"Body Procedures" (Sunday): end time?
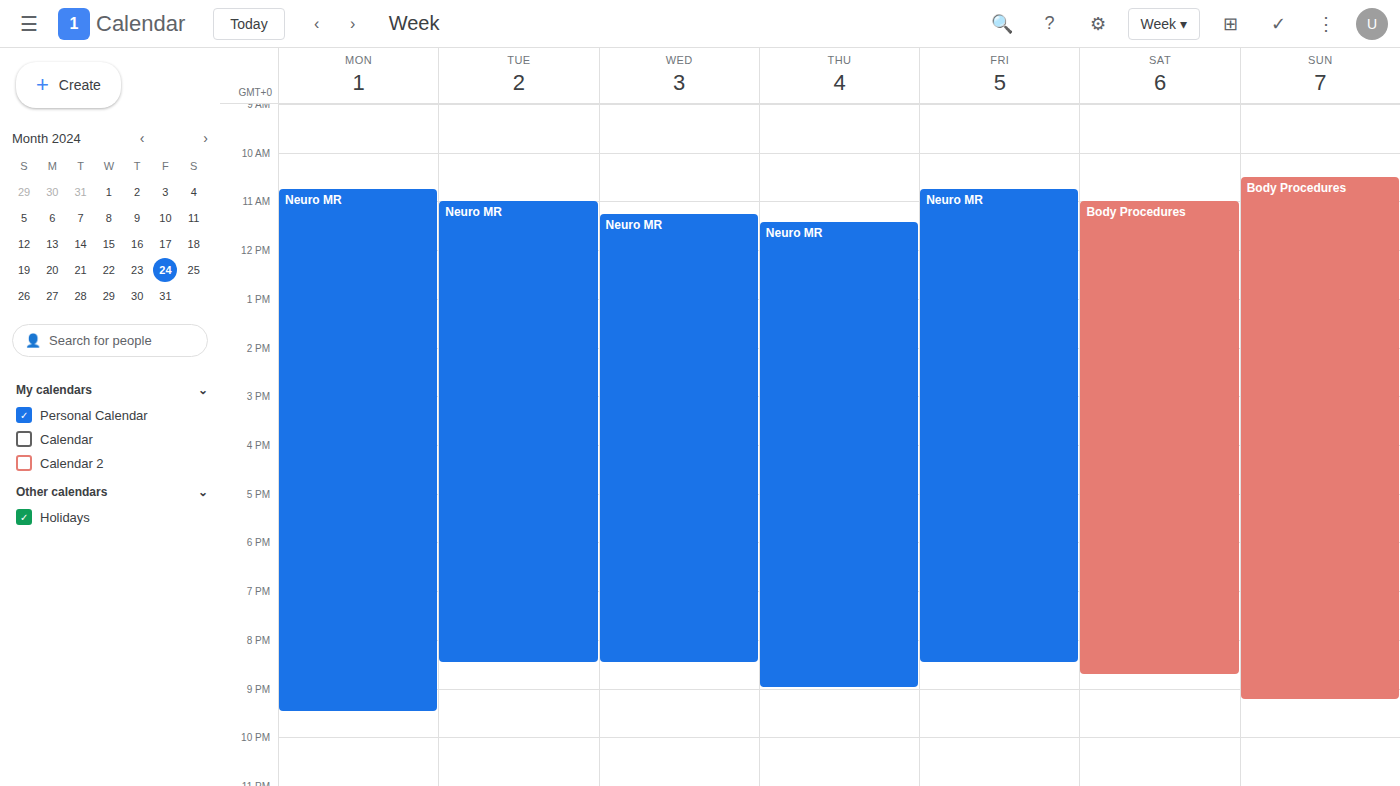
9:15 PM